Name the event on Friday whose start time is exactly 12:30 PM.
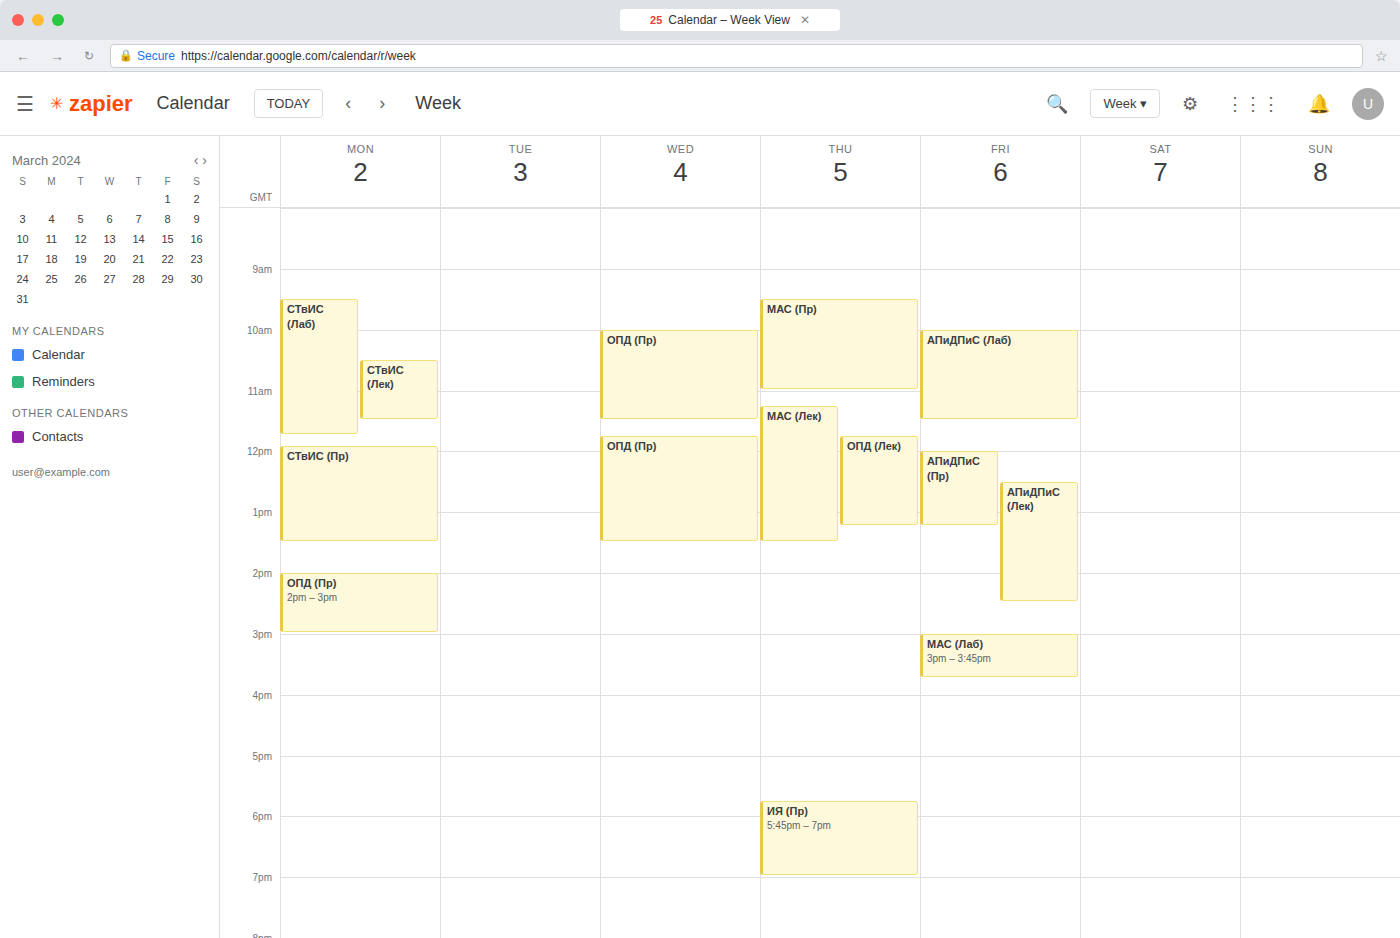
"АПиДПиС (Лек)"